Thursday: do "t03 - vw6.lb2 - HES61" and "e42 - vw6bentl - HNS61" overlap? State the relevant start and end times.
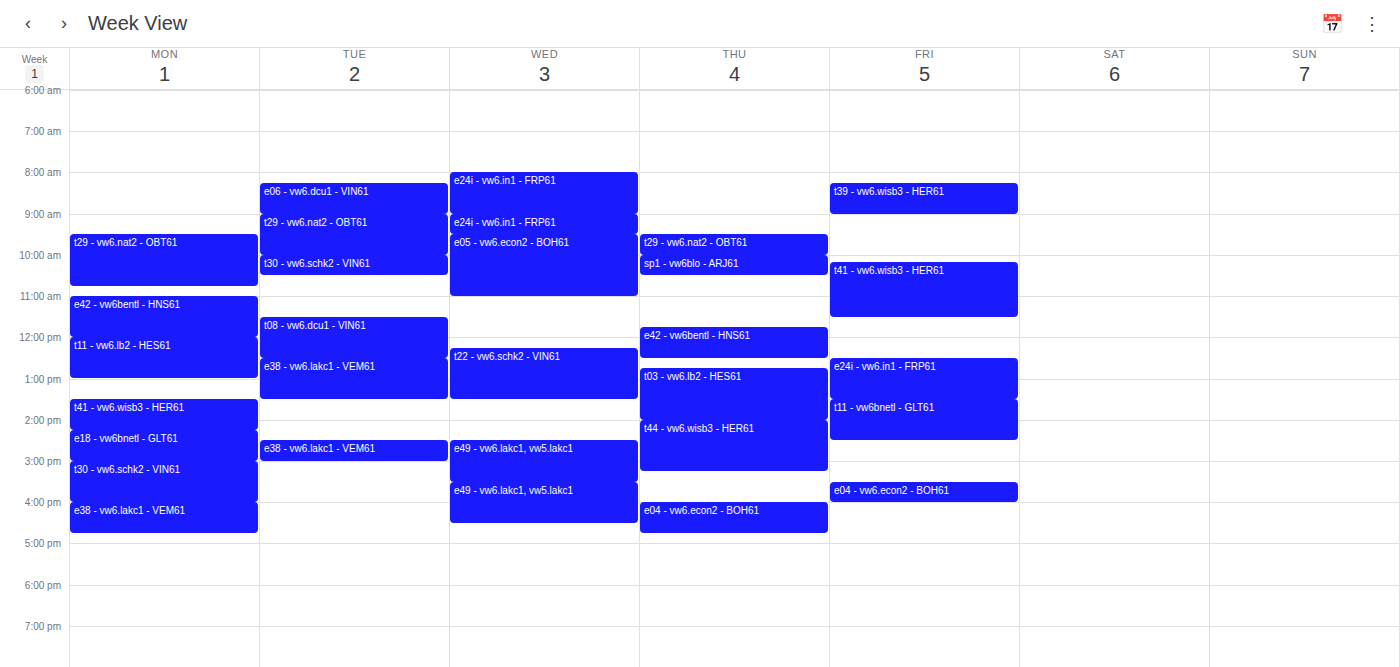
"e42 - vw6bentl - HNS61" ends at 12:30 PM and "t03 - vw6.lb2 - HES61" starts at 12:45 PM -- no overlap.